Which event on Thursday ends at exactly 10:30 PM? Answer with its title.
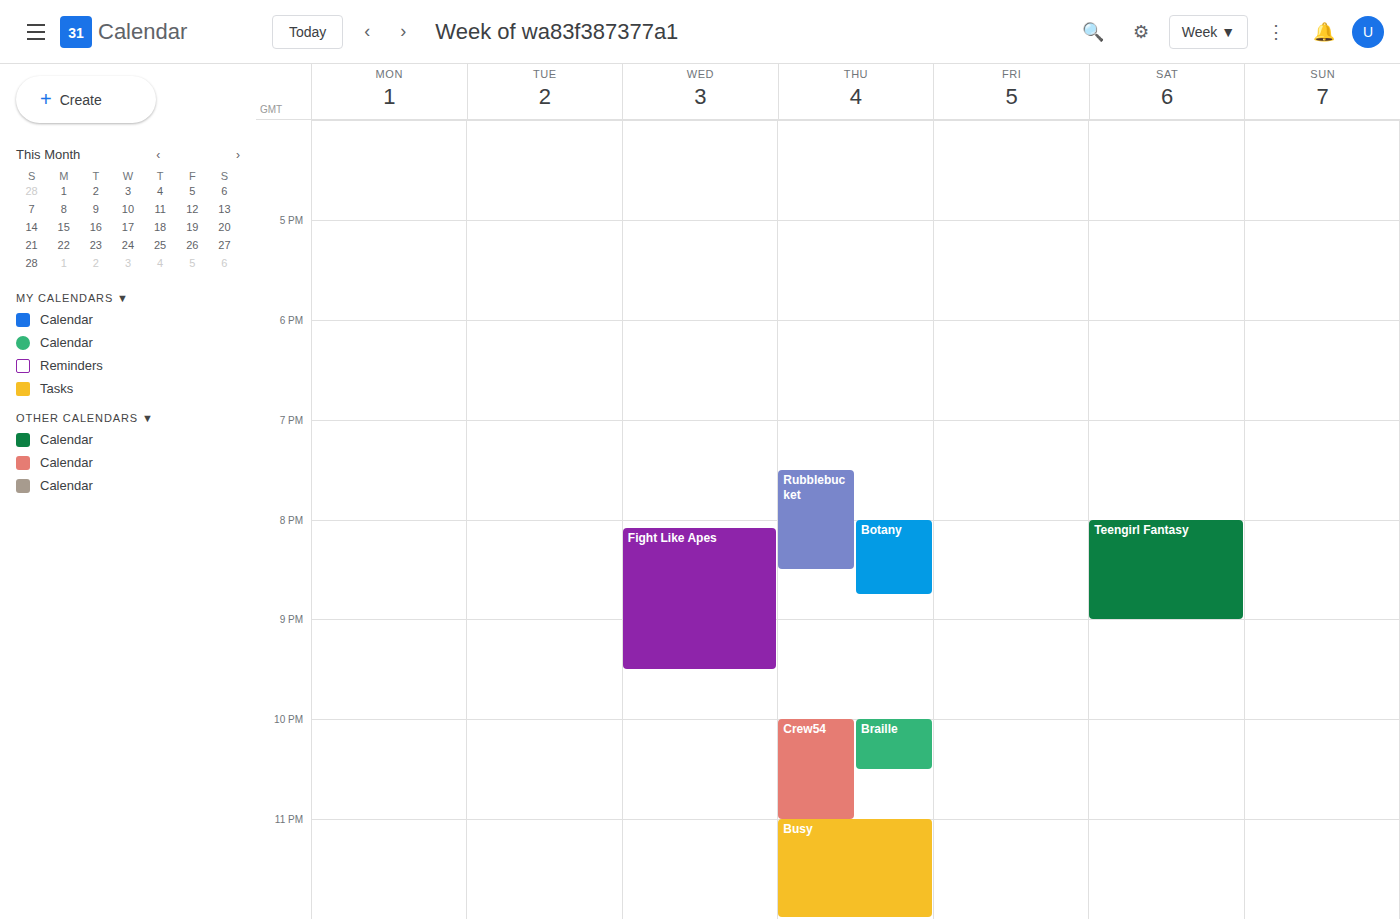
"Braille"